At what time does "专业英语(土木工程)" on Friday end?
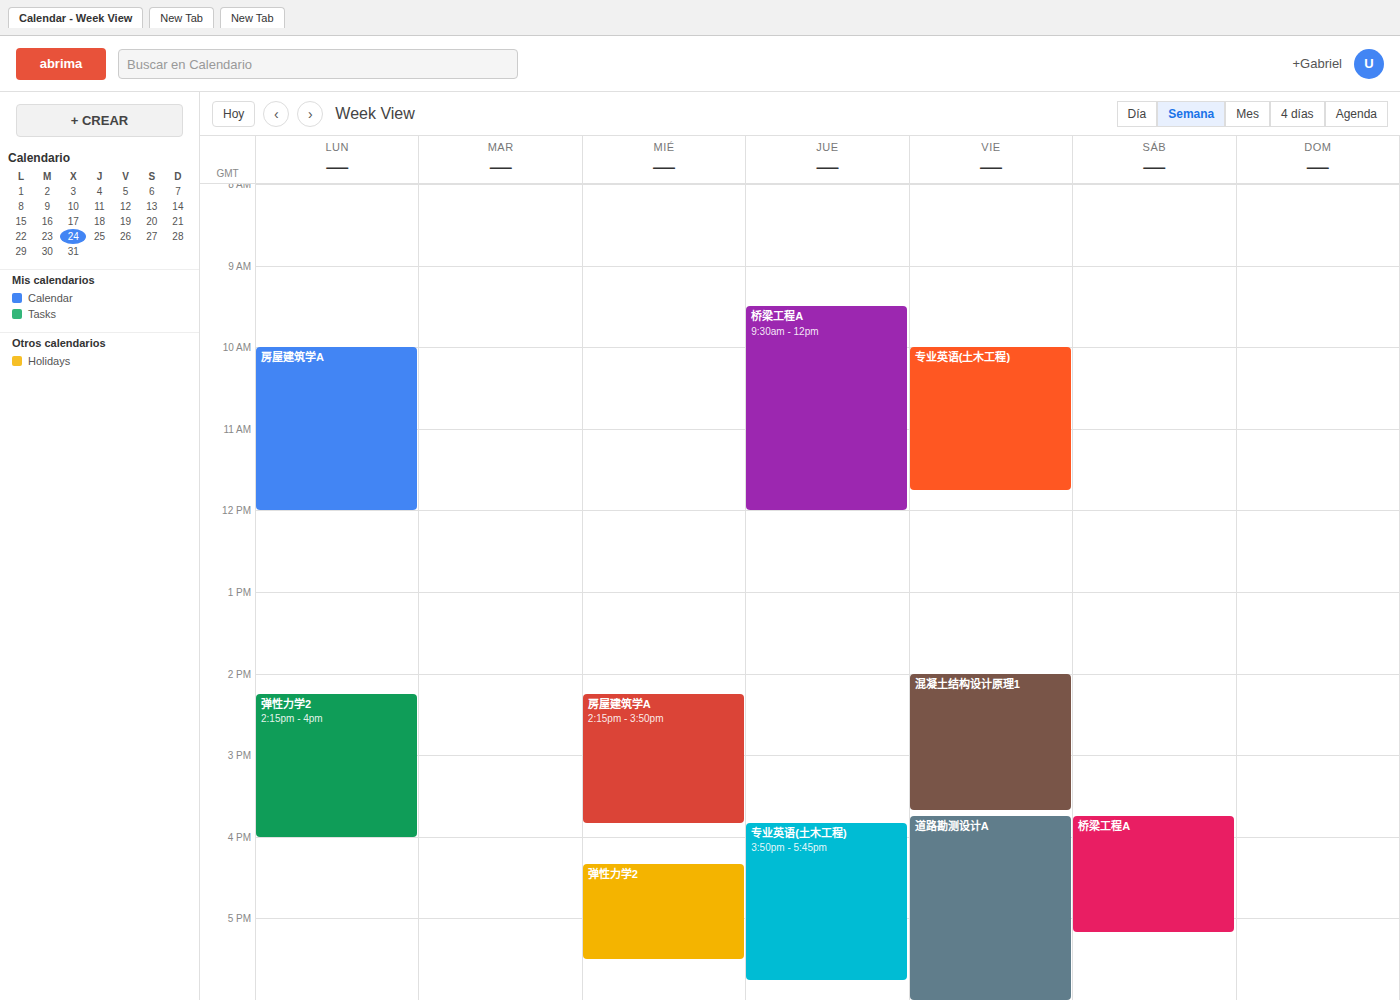
11:45 AM